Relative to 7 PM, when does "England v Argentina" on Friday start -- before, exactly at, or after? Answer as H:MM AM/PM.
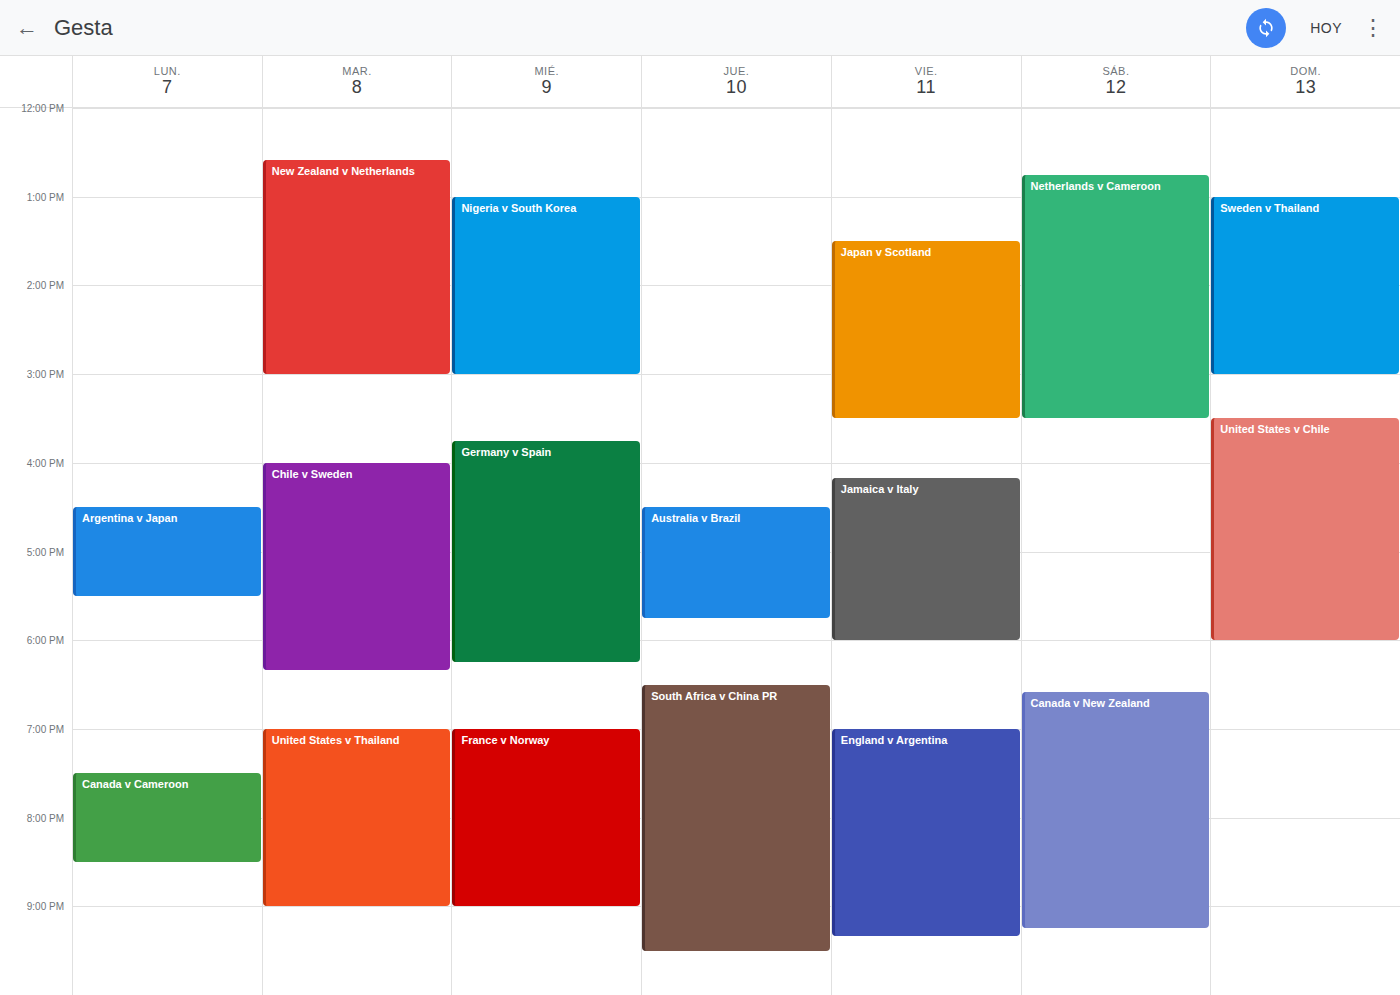
7:00 PM -- exactly at 7 PM, on the 7 PM line.